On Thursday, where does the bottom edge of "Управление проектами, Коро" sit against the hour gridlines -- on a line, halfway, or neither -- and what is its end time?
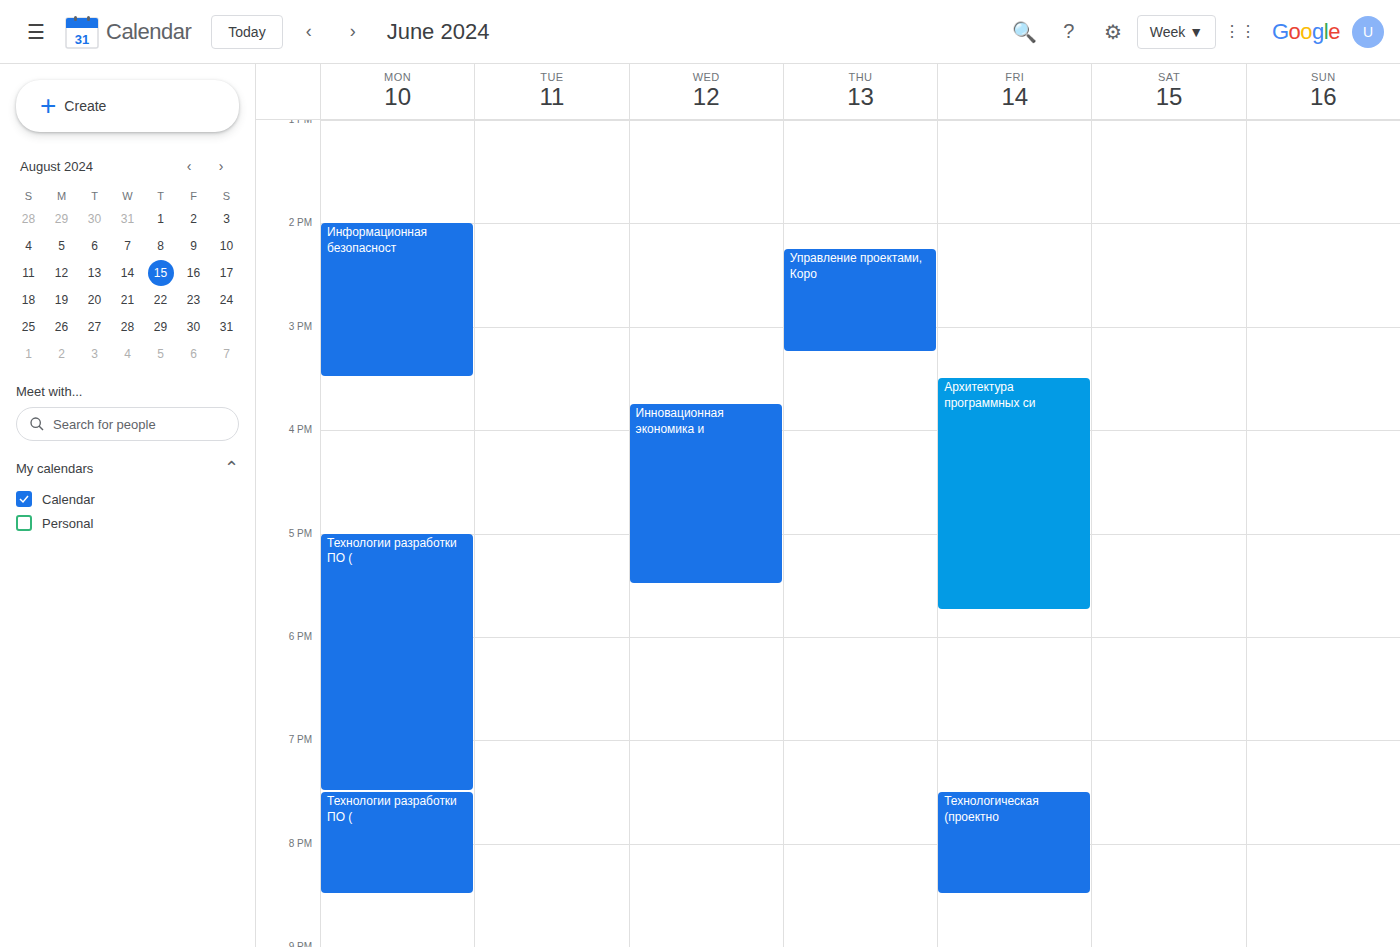
3:15 PM -- neither: a quarter of the way from the 3 PM line to the 4 PM line.